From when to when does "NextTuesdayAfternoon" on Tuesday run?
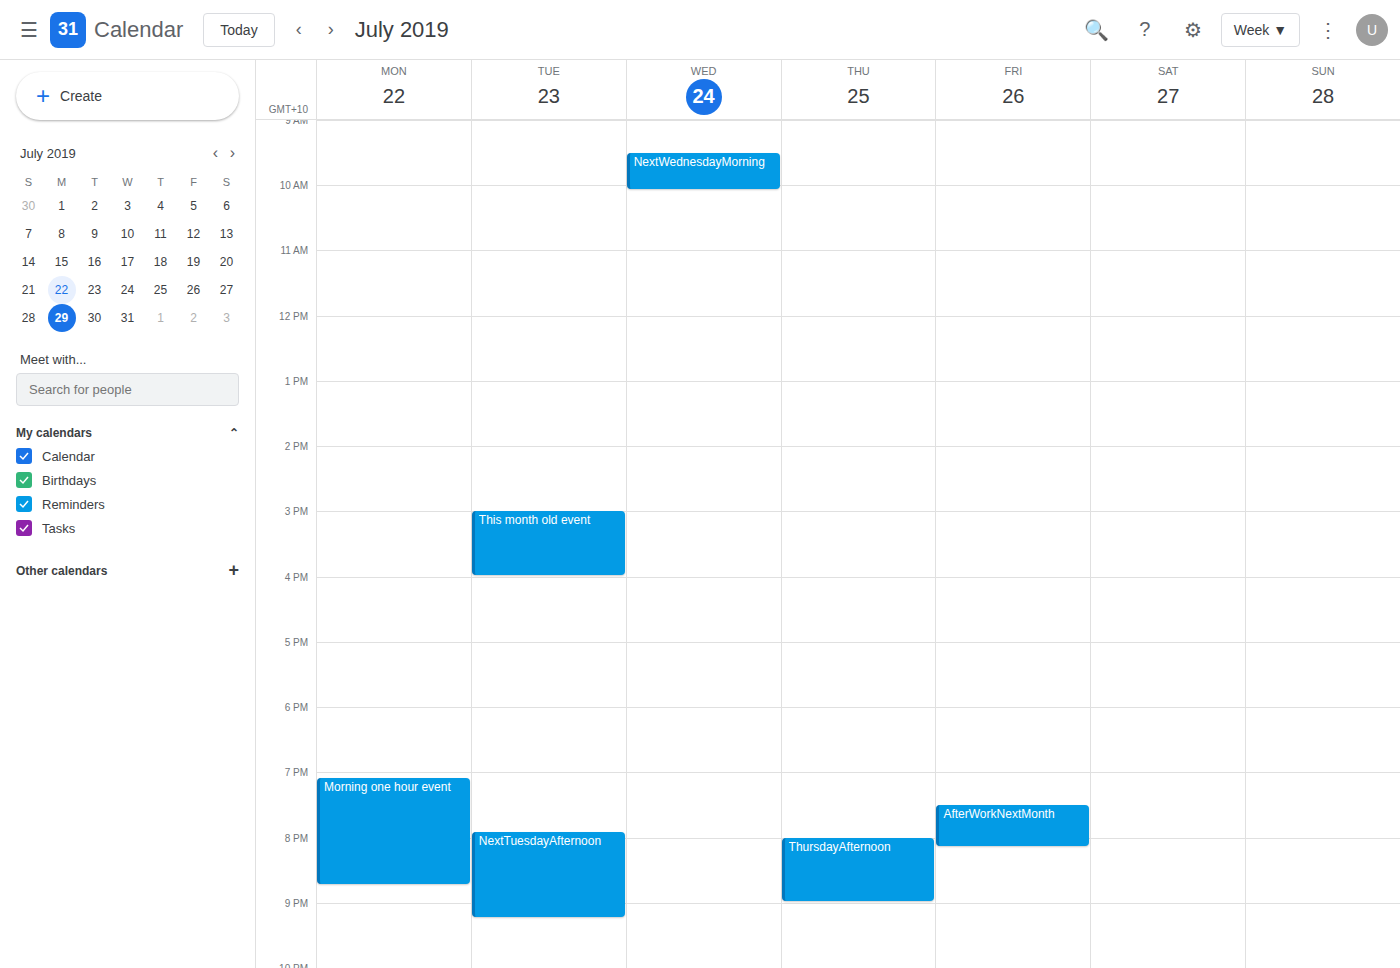
19:55 to 21:15